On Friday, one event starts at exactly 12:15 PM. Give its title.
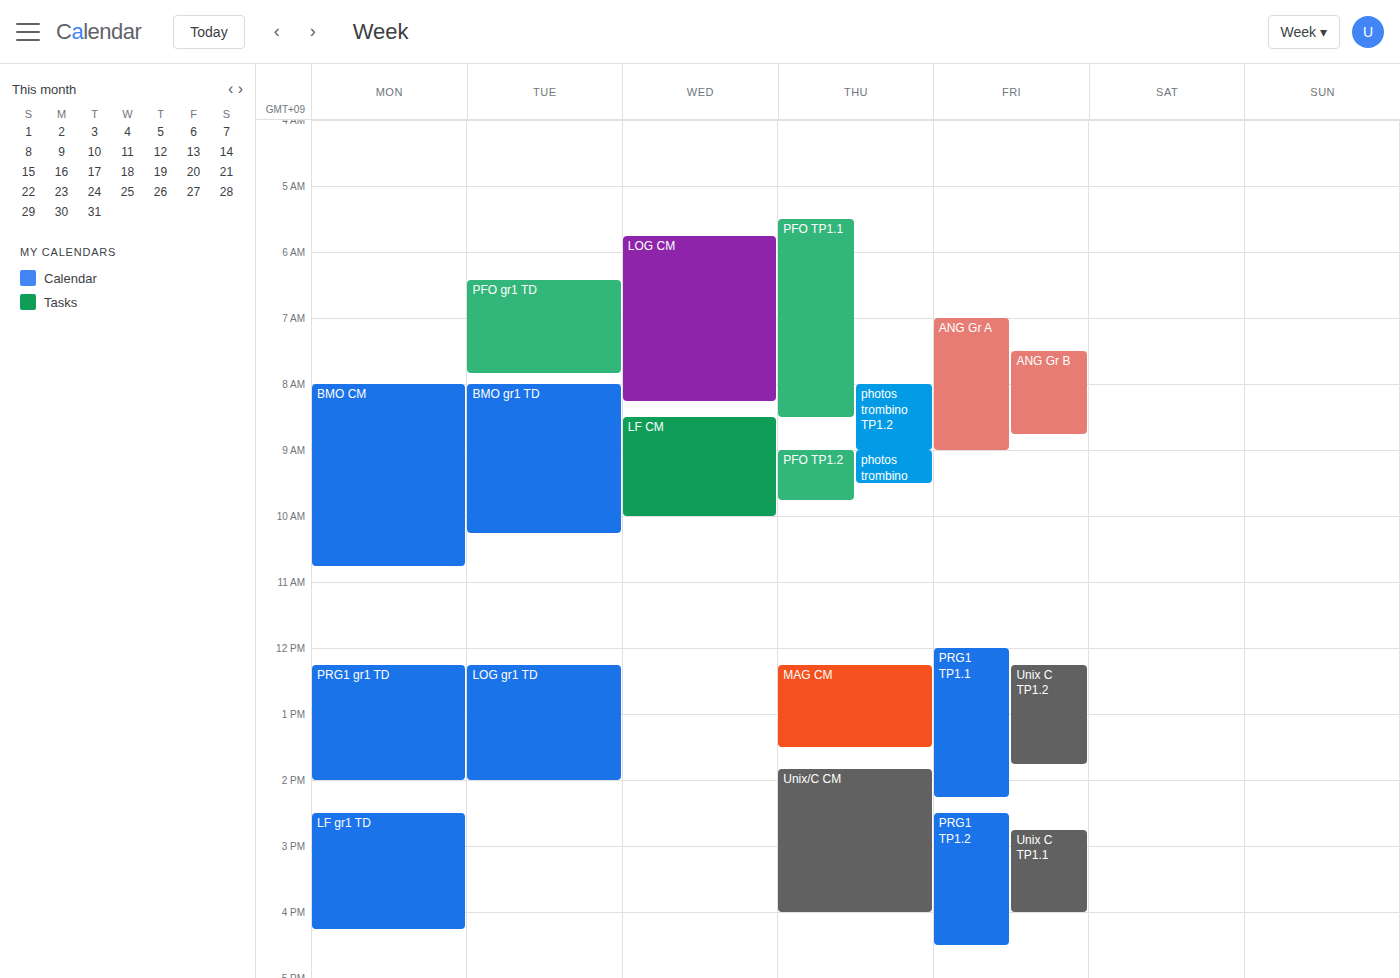
"Unix C TP1.2"